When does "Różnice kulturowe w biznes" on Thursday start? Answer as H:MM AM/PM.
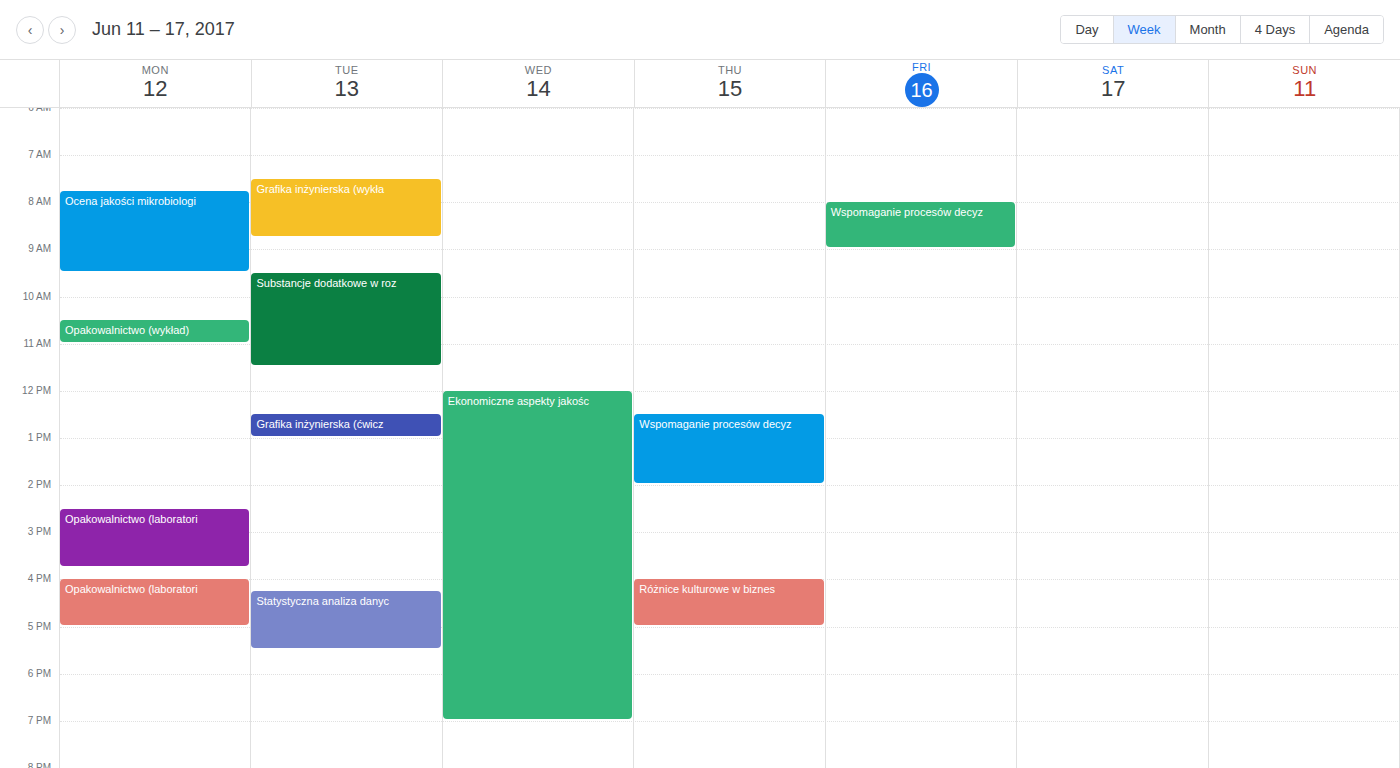
4:00 PM